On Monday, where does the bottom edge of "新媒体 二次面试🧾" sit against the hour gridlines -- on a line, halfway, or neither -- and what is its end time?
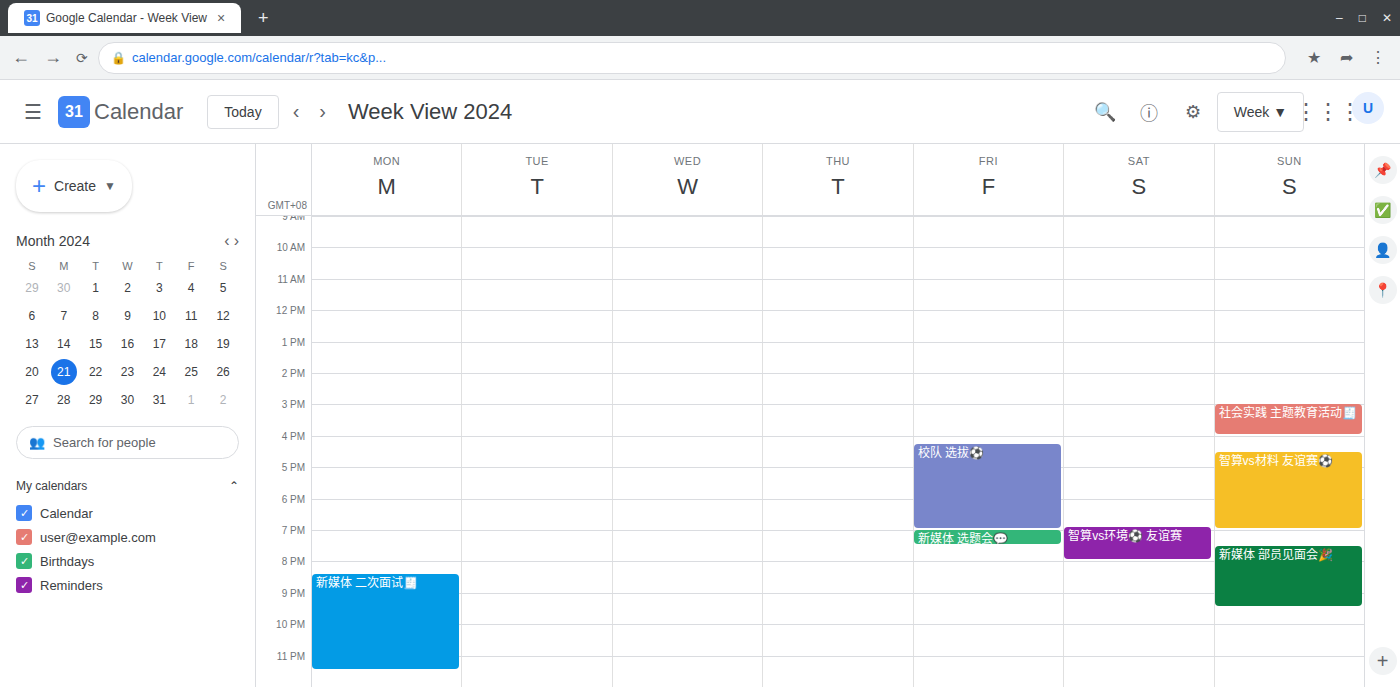
11:30 PM -- halfway between the 11 PM and 12 AM lines.